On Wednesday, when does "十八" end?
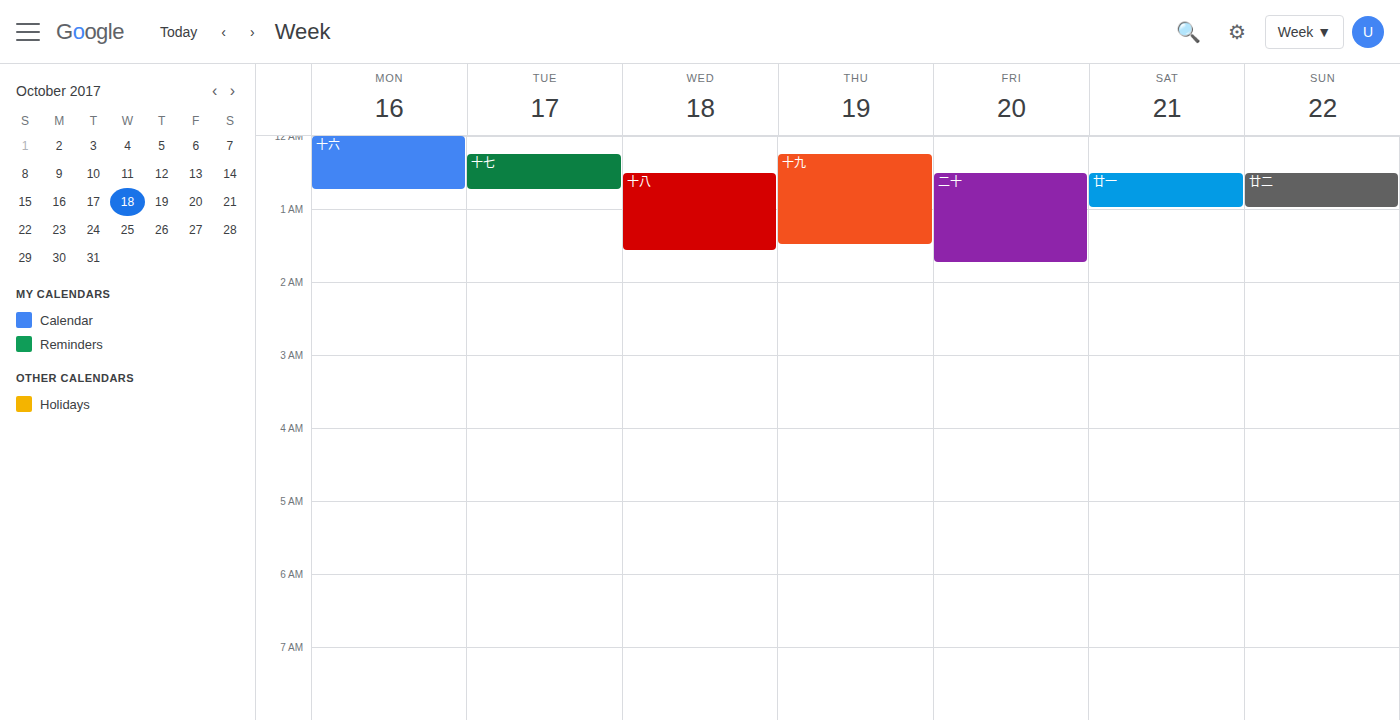
01:35